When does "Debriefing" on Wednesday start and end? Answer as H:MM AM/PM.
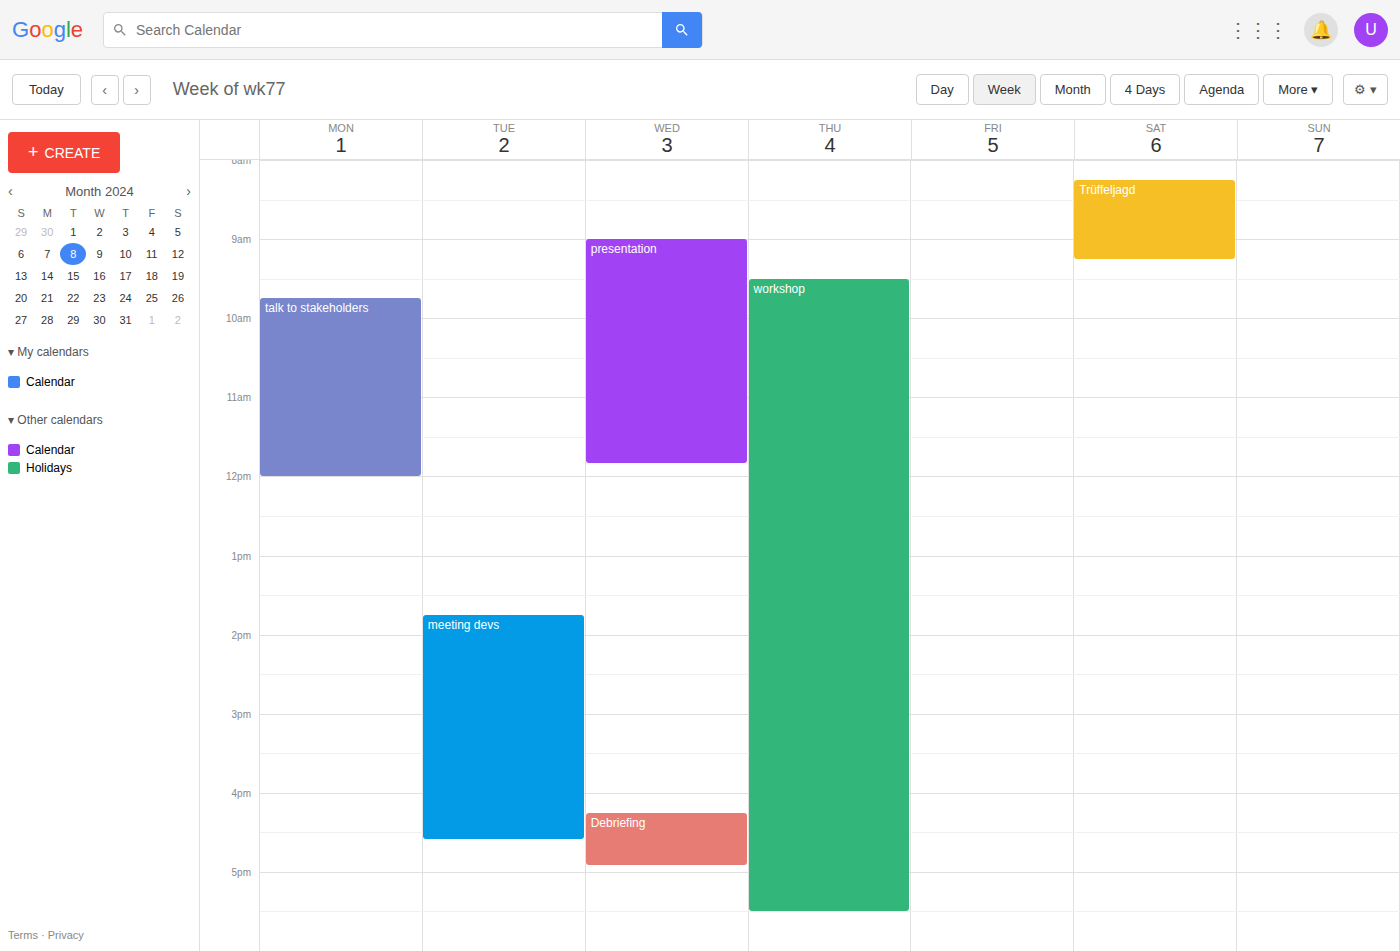
4:15 PM to 4:55 PM